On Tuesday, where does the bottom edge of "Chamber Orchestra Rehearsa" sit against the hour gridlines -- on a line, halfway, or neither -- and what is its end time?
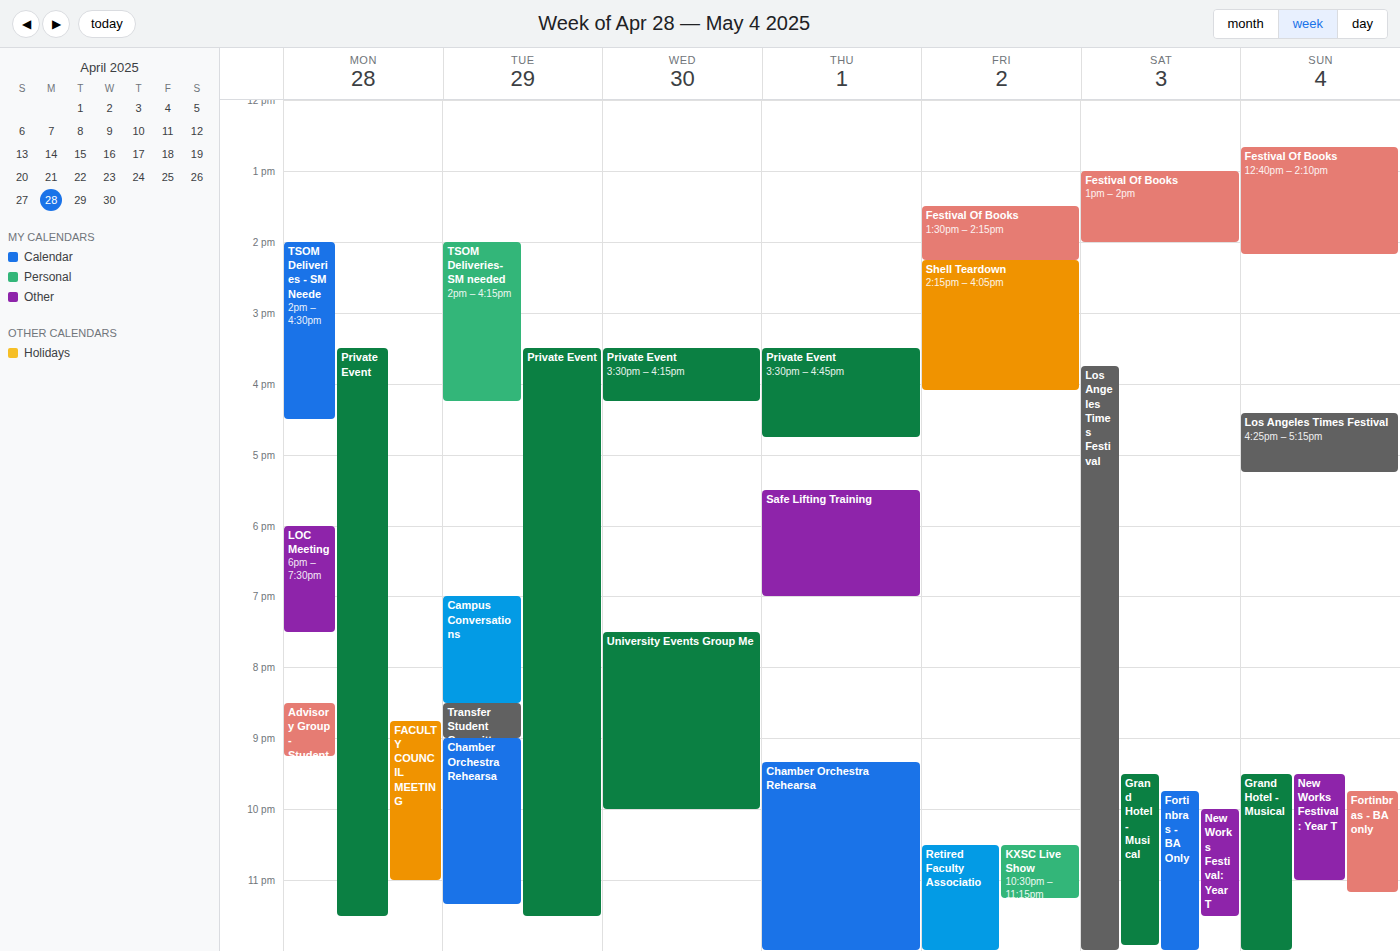
23:20 -- neither: 20 minutes below the 23:00 line and 40 minutes above the 24:00 line.